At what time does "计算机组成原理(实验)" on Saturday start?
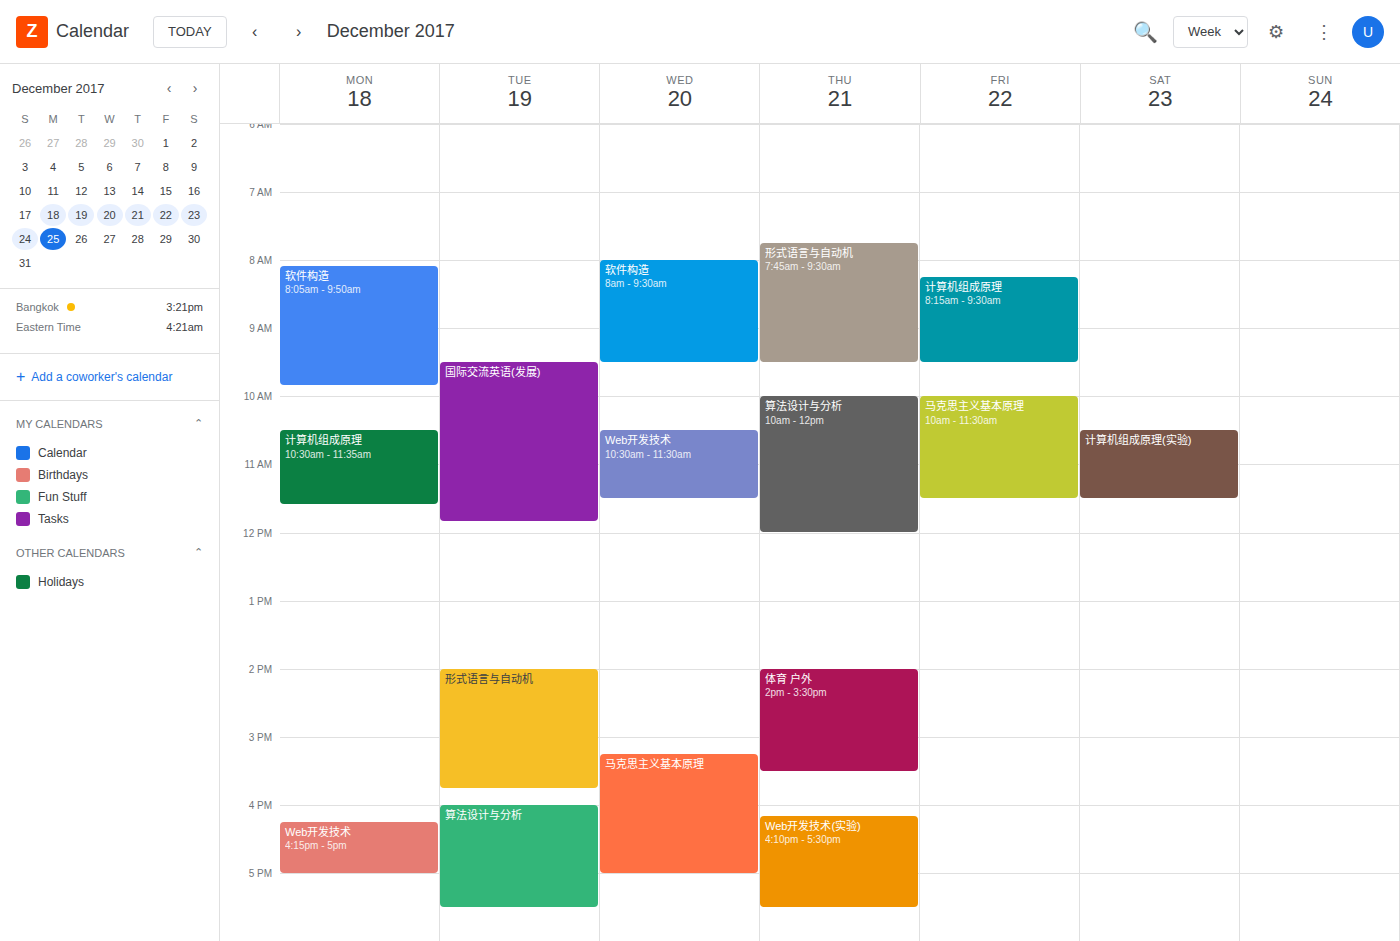
10:30 AM